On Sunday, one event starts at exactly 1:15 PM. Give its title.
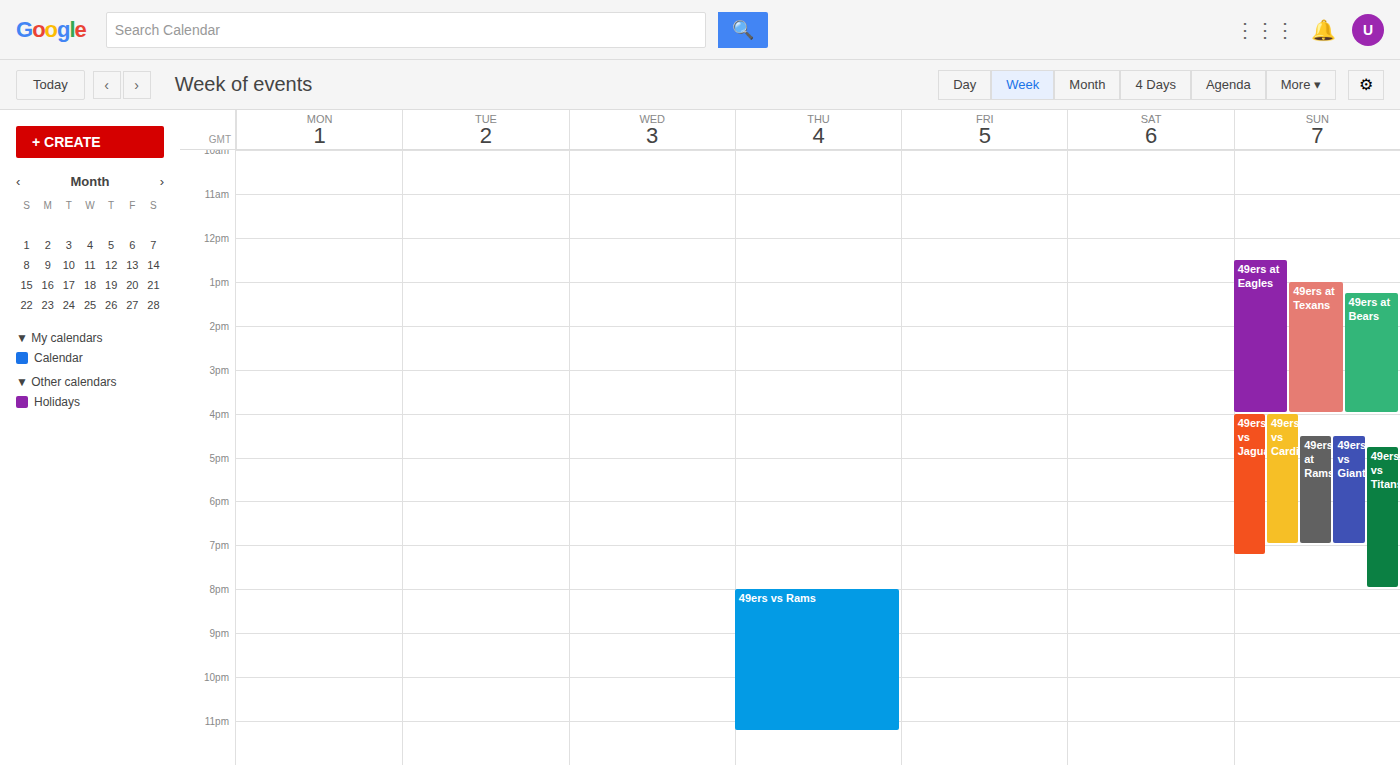
"49ers at Bears"